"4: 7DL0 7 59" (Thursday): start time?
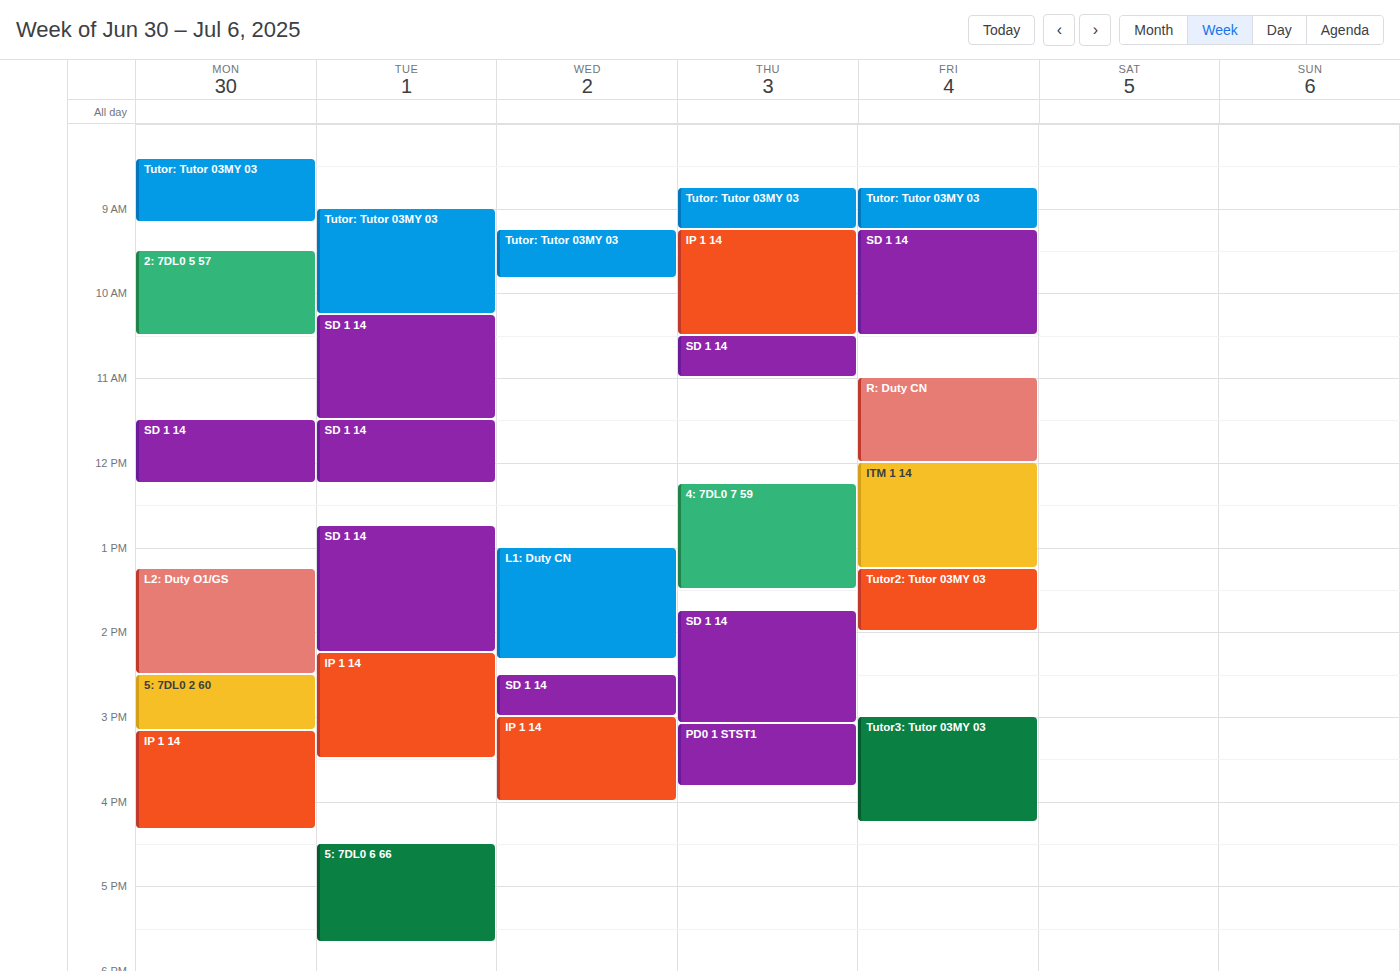
12:15 PM